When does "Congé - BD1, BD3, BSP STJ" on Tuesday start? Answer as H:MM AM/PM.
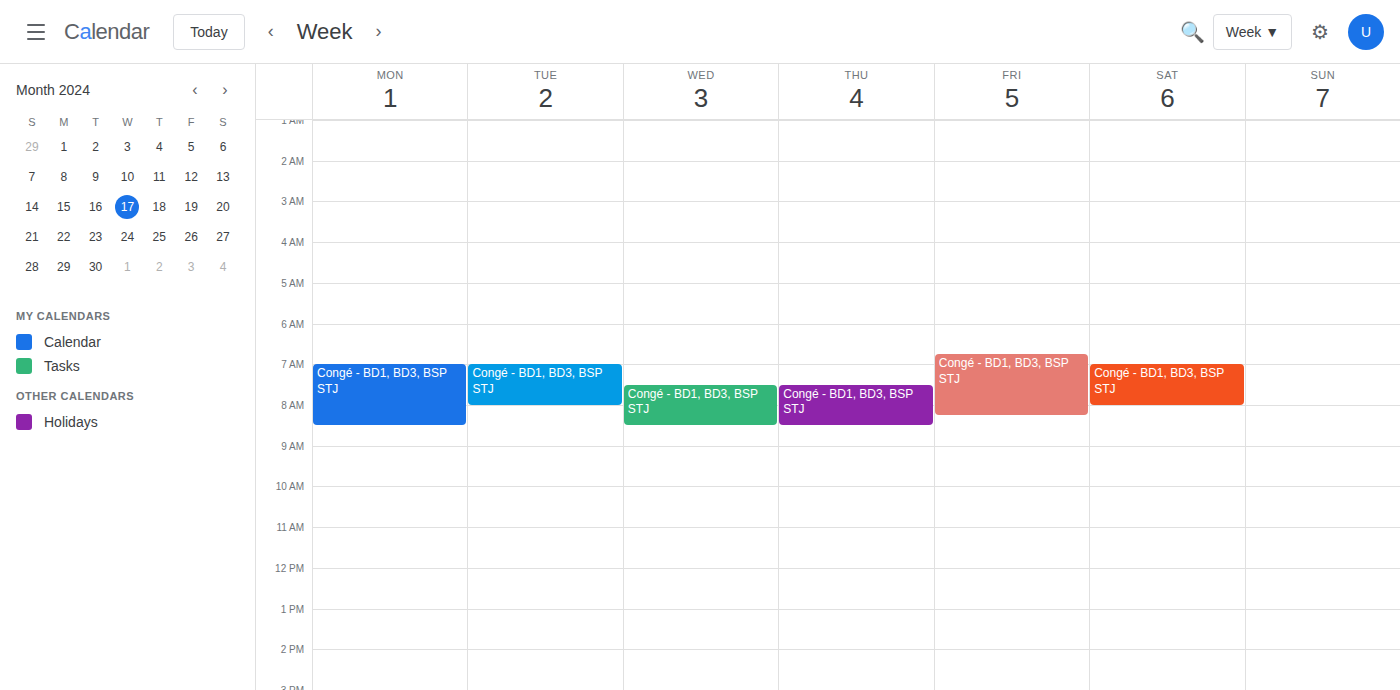
7:00 AM